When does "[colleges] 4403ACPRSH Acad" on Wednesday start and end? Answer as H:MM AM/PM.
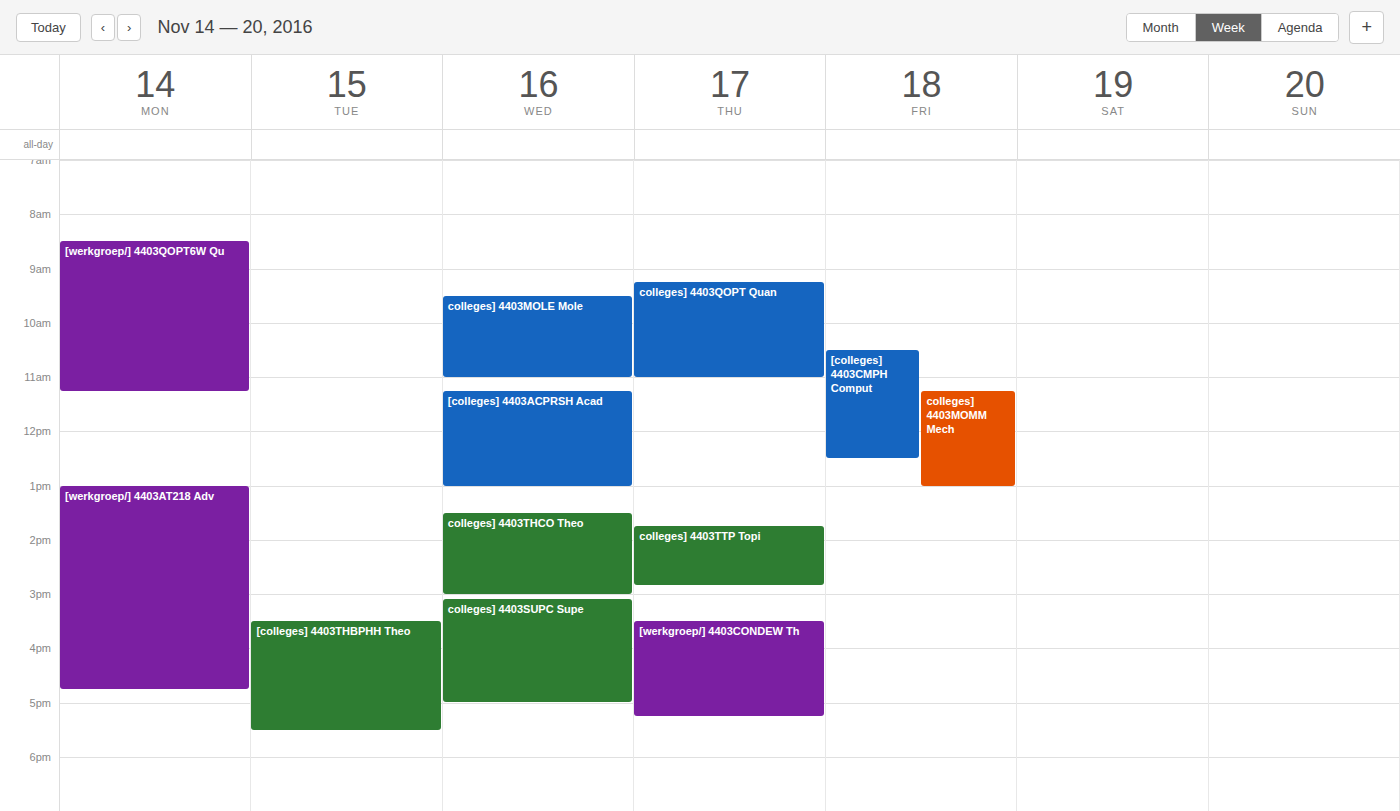
11:15 AM to 1:00 PM